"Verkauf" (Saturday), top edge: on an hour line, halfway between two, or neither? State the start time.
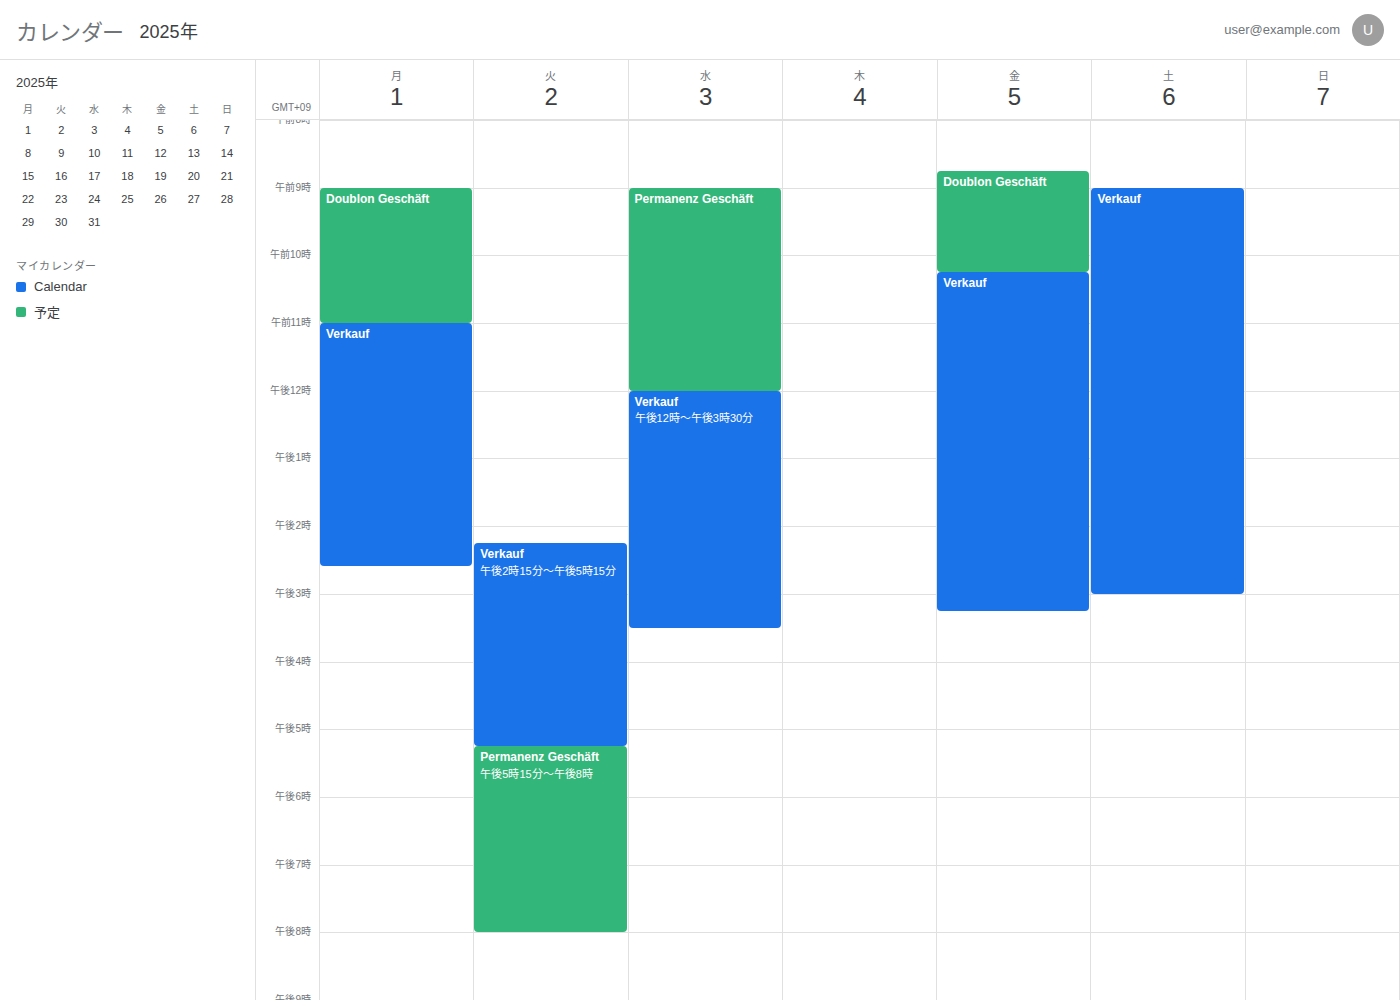
9:00 AM -- exactly on the 9 AM line.